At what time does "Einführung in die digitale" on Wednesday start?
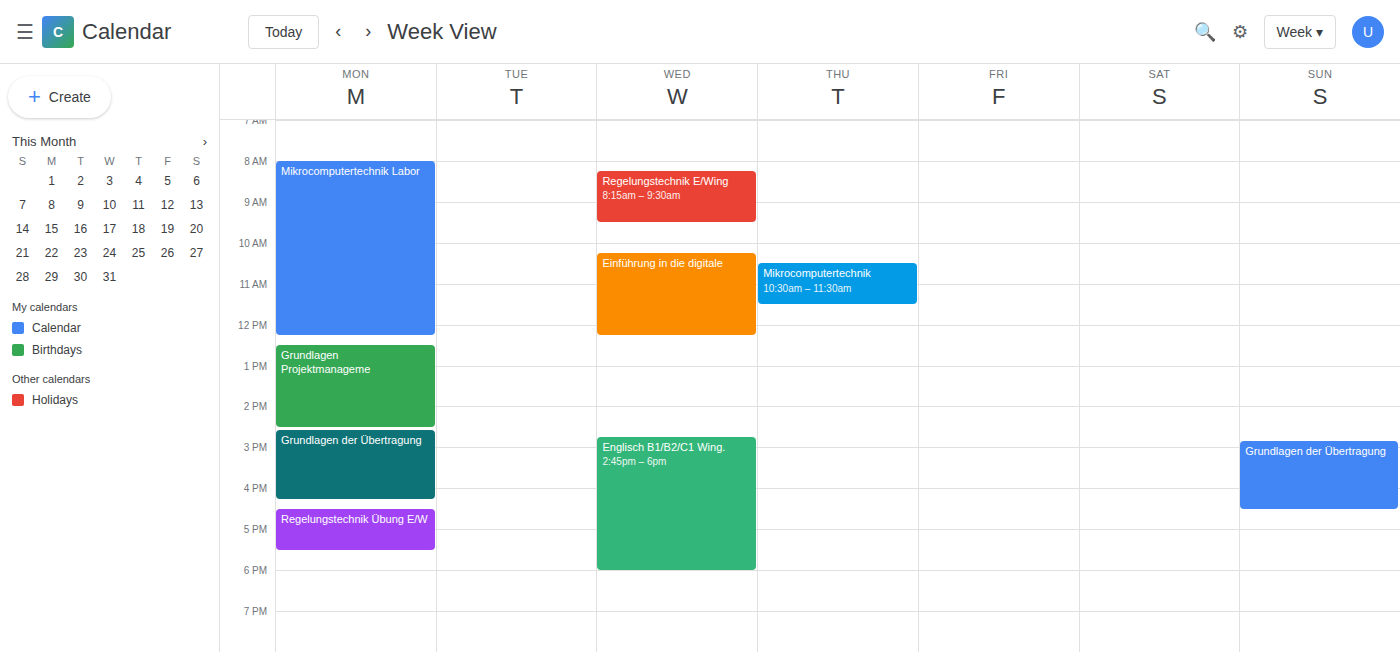
10:15 AM